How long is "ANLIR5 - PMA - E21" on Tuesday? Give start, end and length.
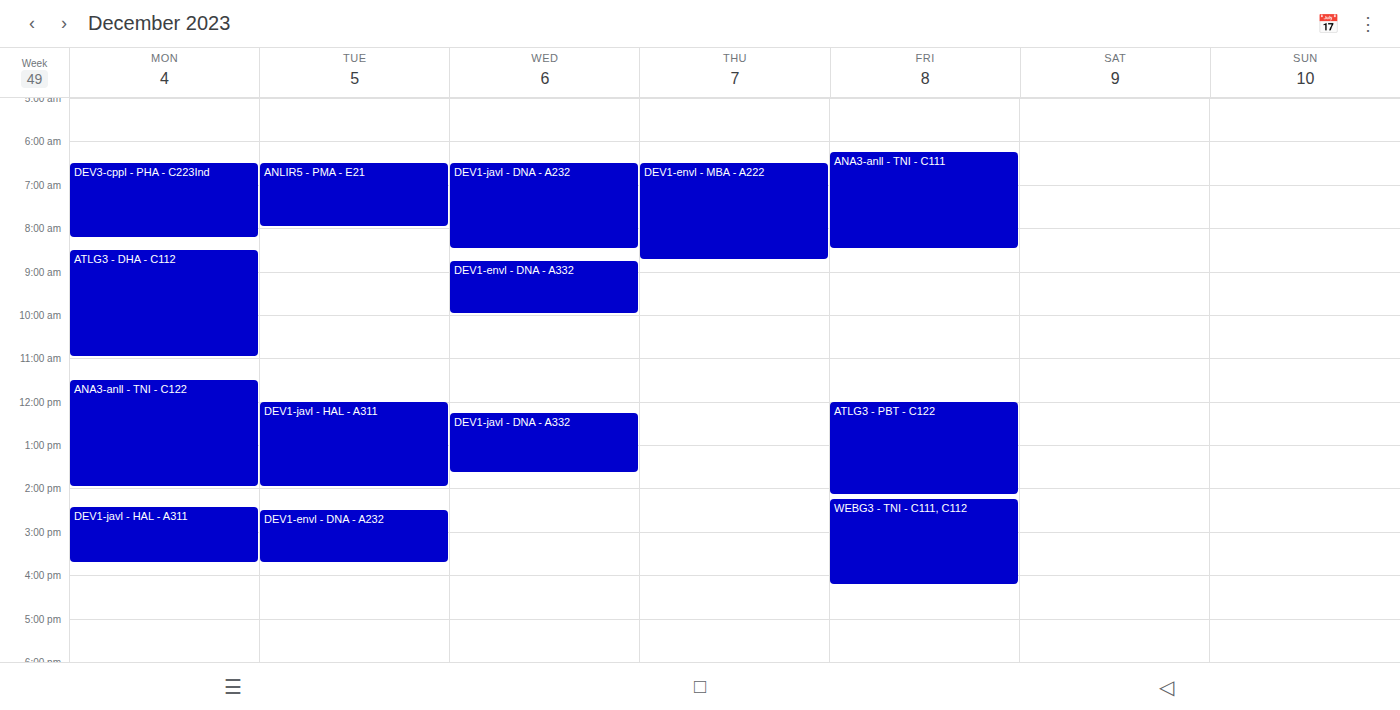
06:30 to 08:00, 1 hour 30 minutes